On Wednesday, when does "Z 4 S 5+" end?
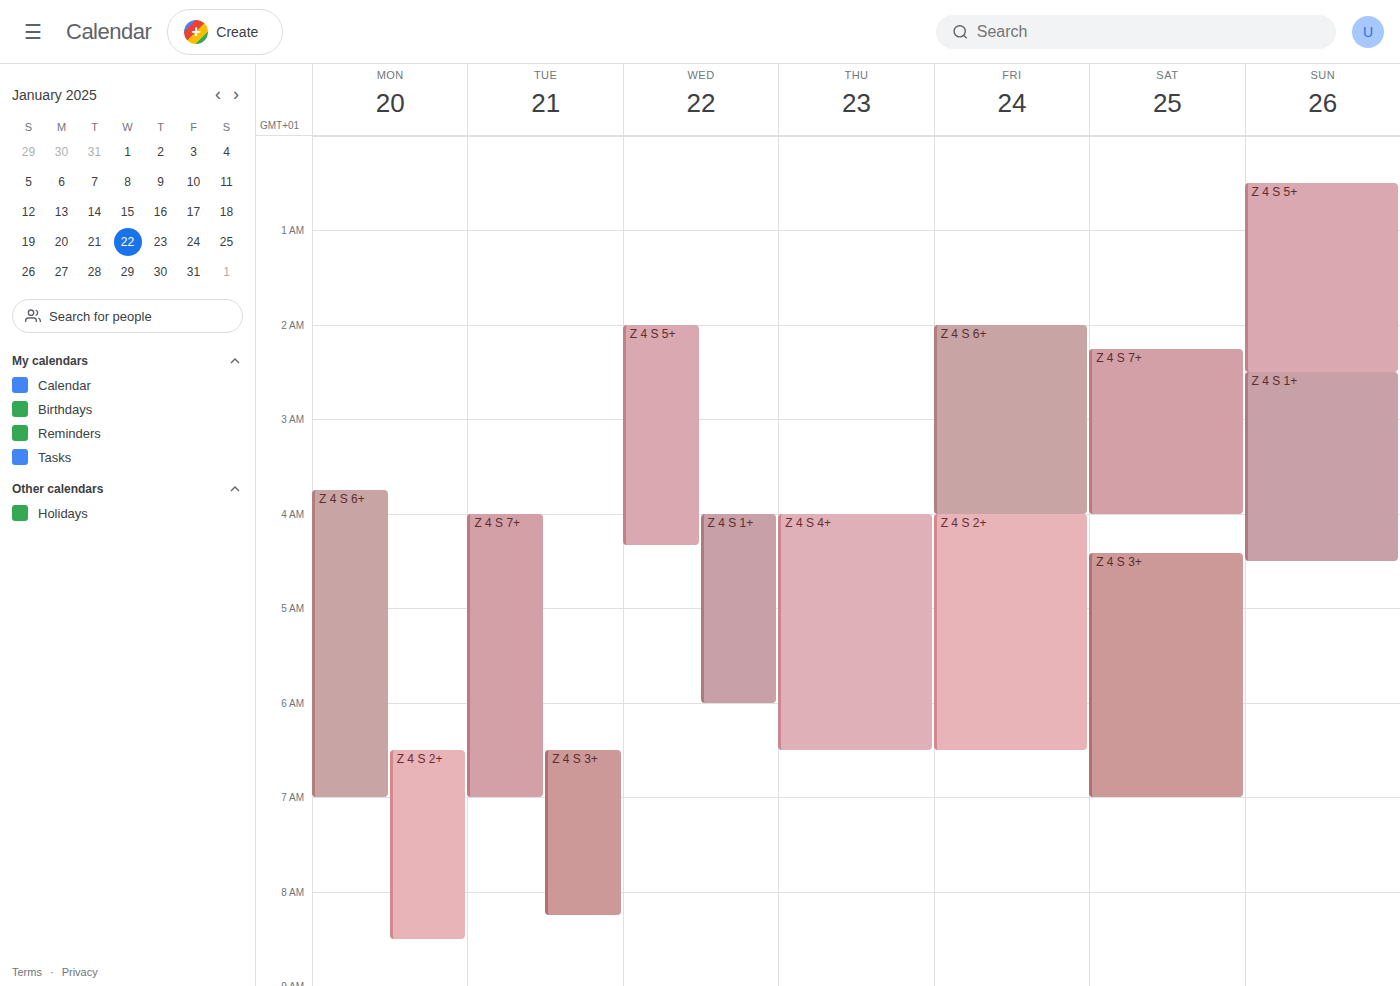
4:20 AM